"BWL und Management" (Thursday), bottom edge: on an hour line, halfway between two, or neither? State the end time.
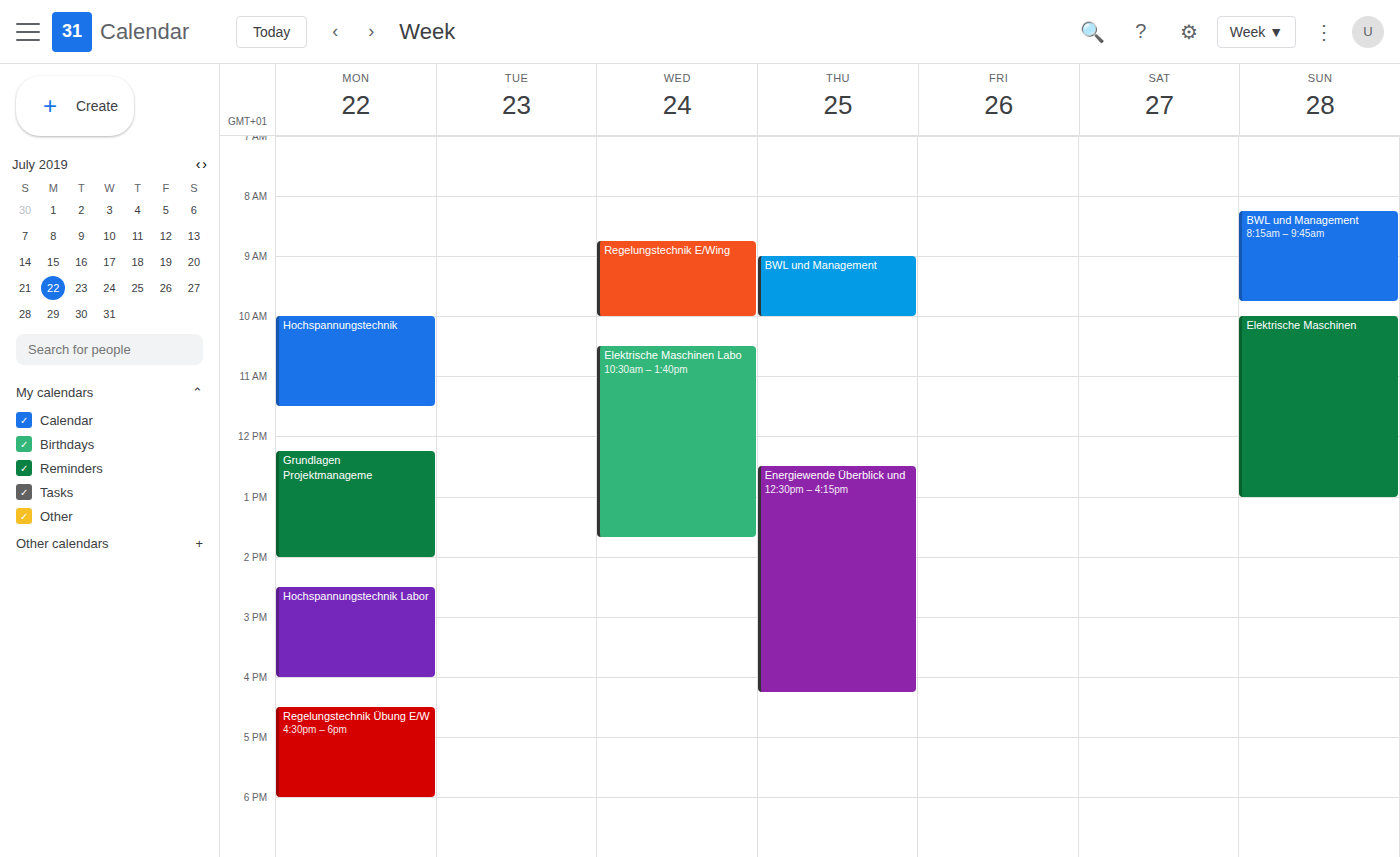
10:00 AM -- exactly on the 10 AM line.